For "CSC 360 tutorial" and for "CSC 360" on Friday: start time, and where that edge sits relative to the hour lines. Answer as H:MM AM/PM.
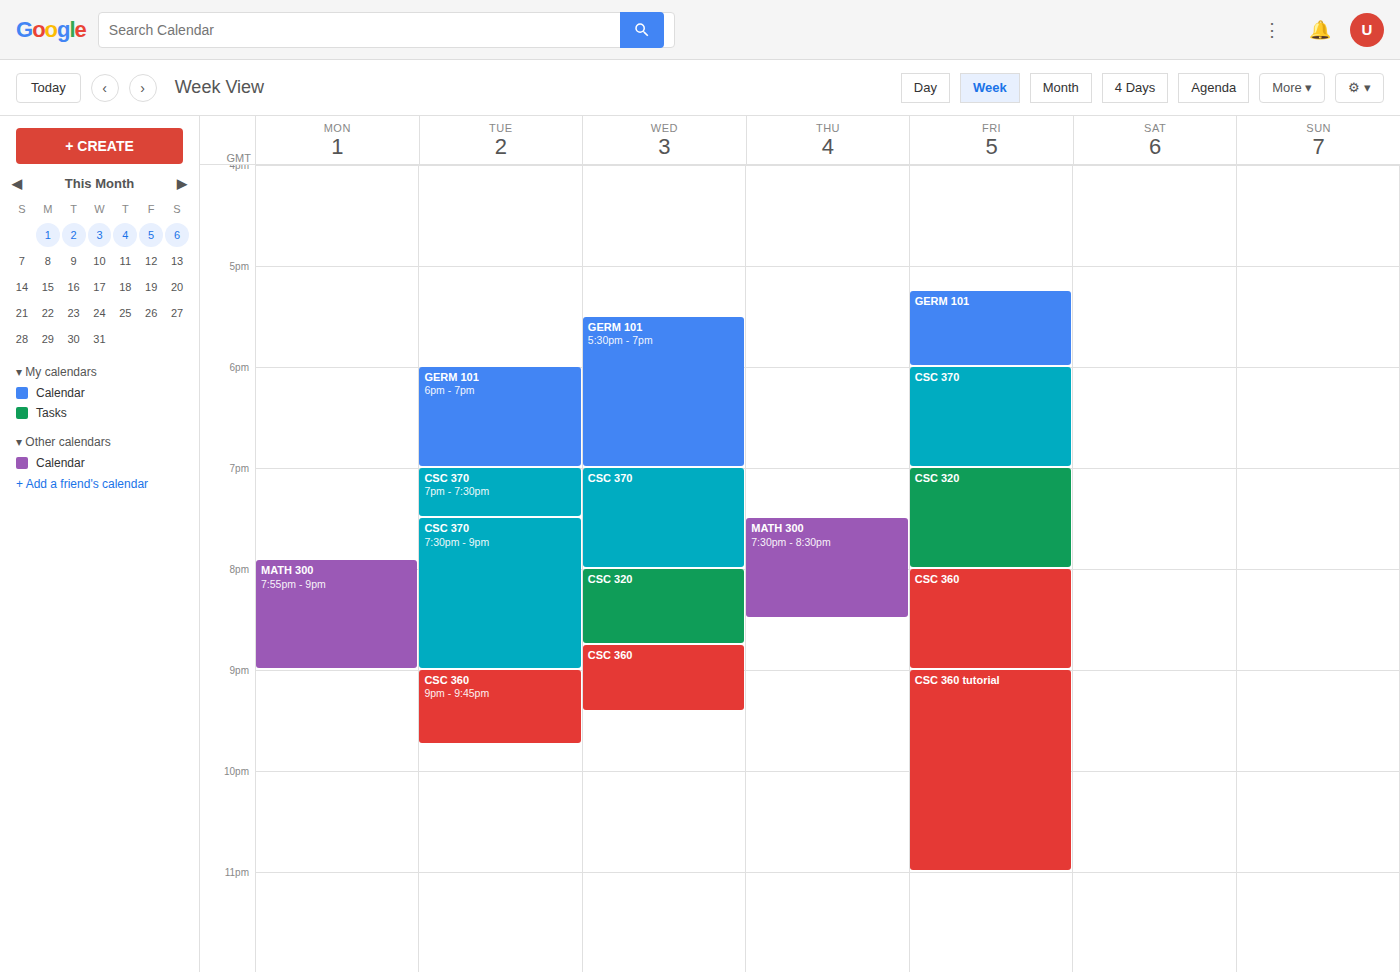
"CSC 360 tutorial": 9:00 PM, exactly on the 9 PM line. "CSC 360": 8:00 PM, exactly on the 8 PM line.